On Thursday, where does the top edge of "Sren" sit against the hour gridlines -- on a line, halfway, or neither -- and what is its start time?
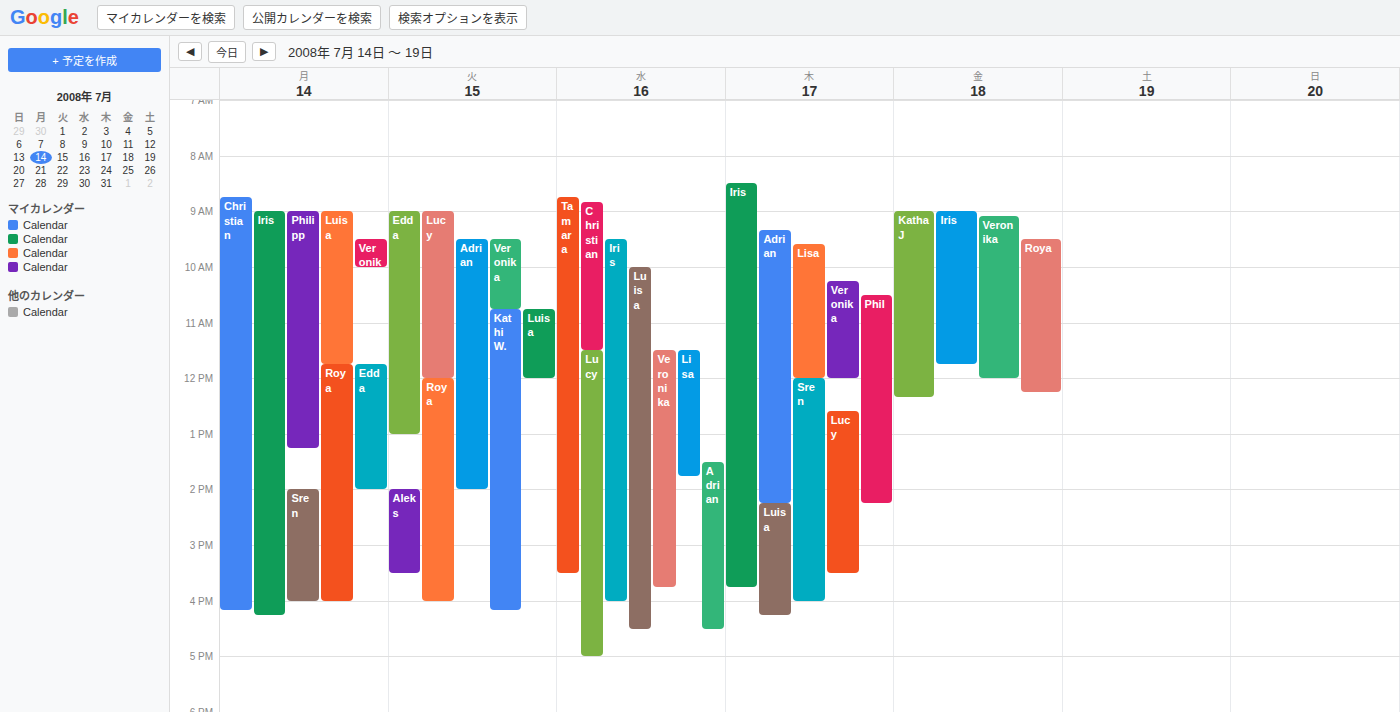
12:00 PM -- exactly on the 12 PM line.